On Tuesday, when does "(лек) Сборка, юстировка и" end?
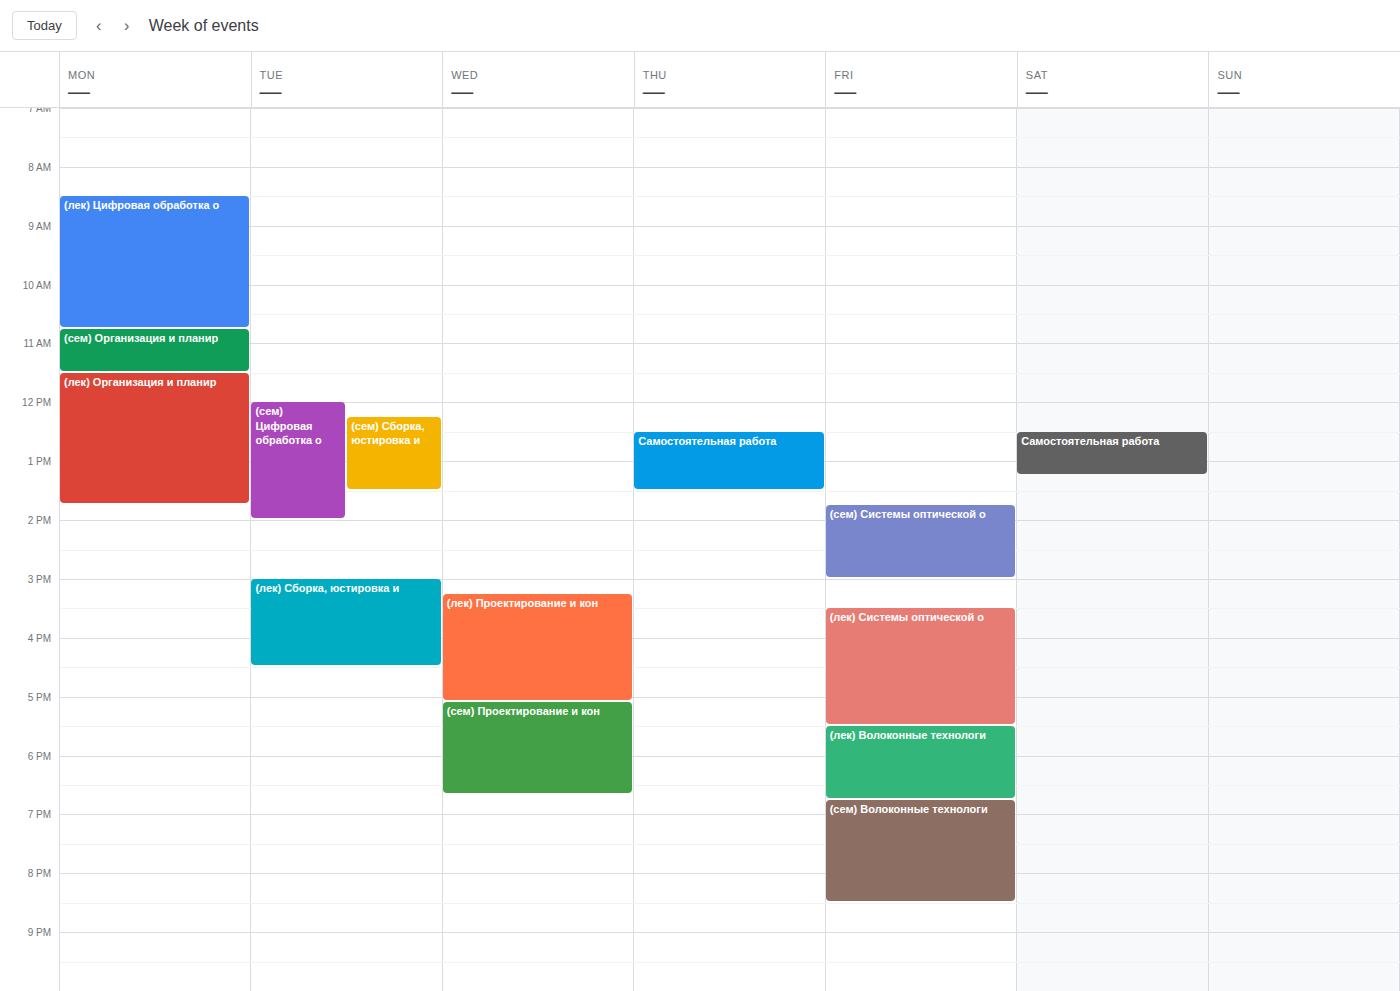
4:30 PM